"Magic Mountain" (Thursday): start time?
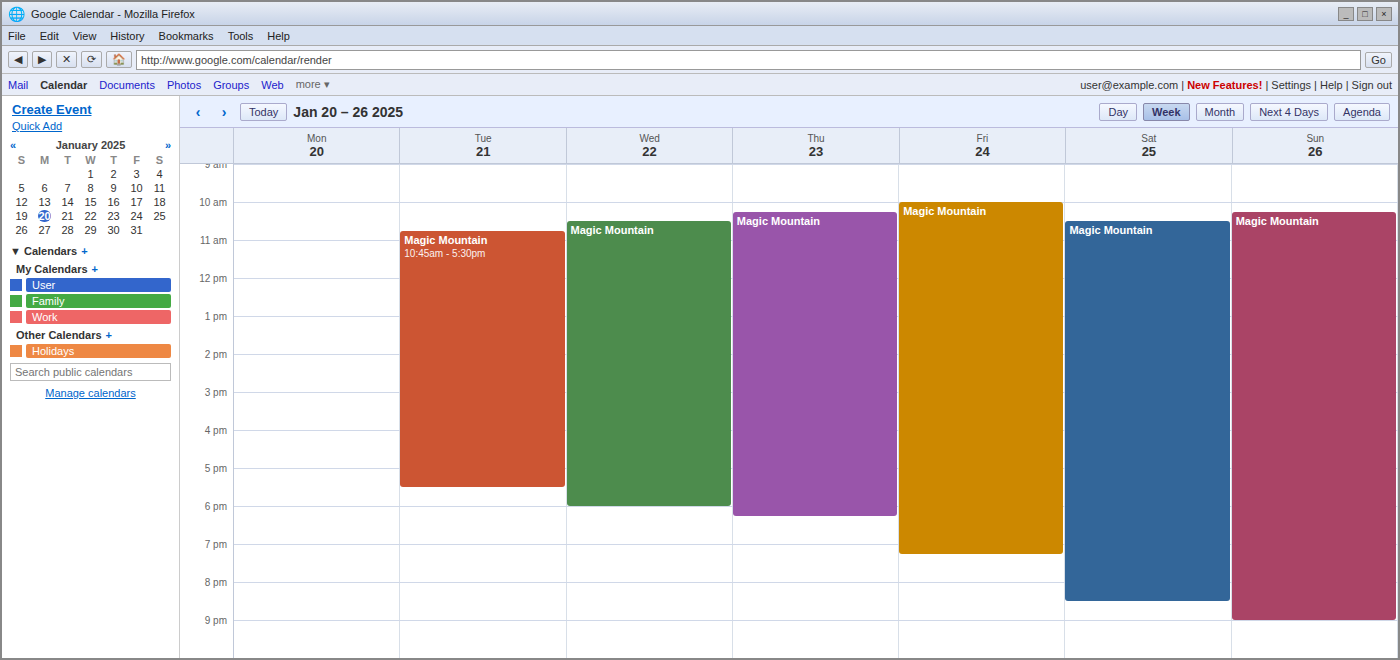
10:15 AM